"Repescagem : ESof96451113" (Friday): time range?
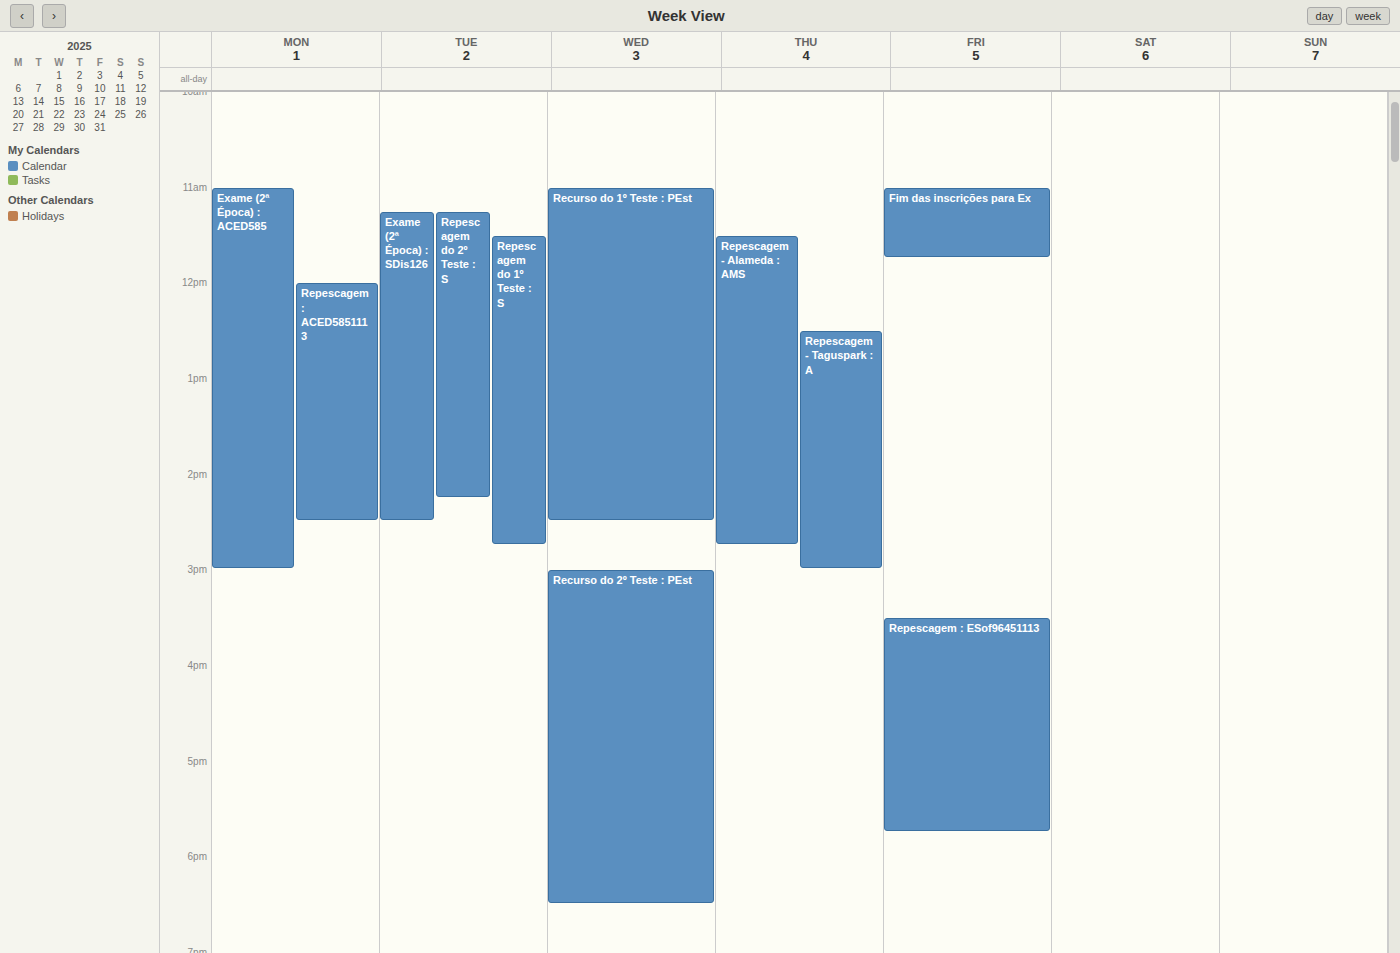
3:30 PM to 5:45 PM